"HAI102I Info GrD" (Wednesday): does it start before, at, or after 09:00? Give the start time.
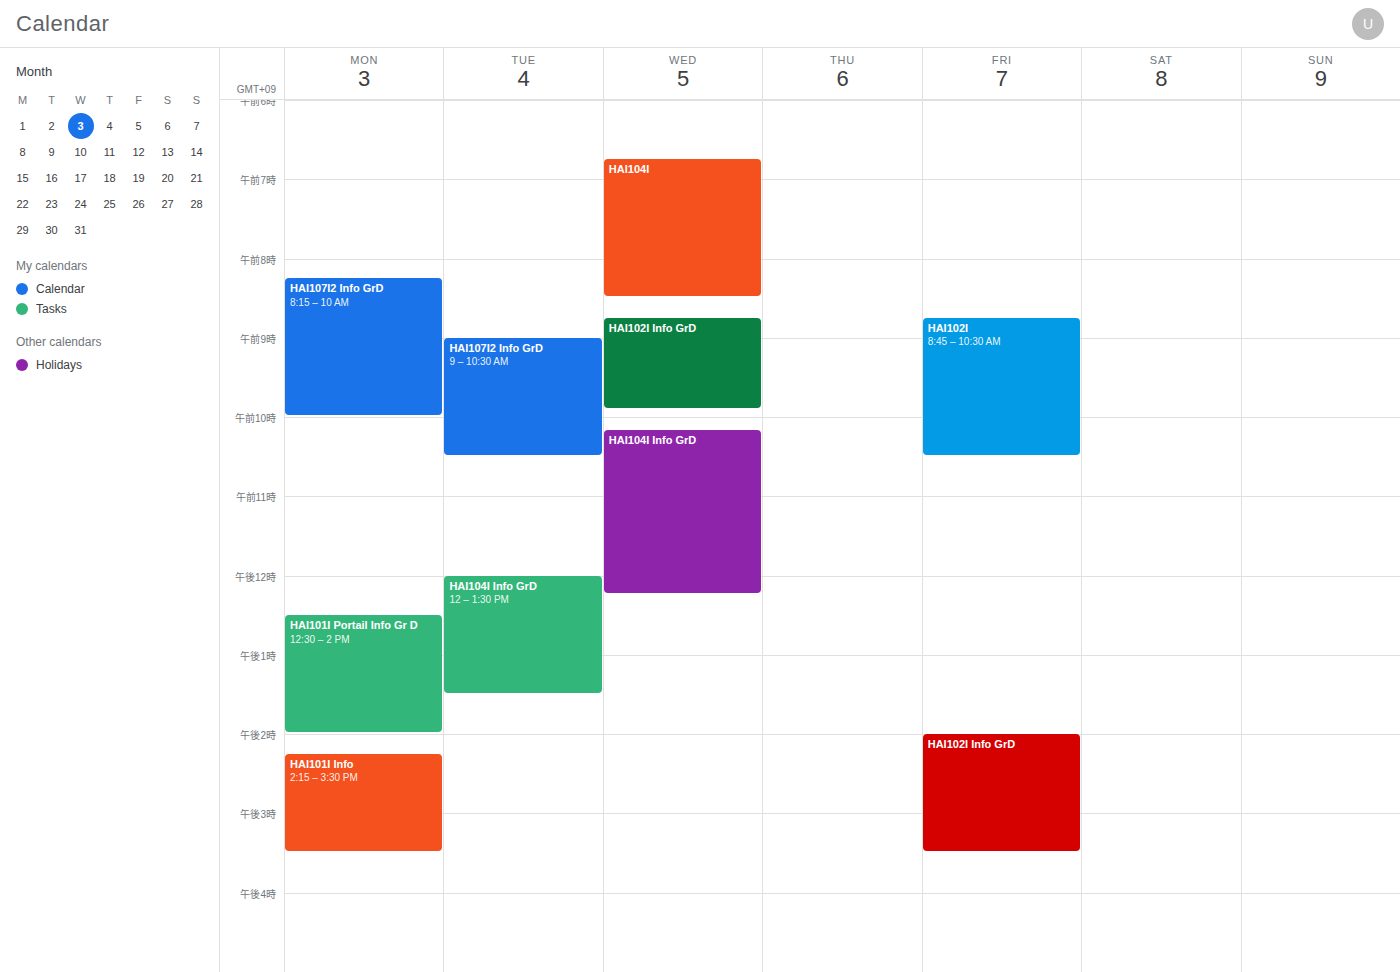
08:45 -- before 09:00, 15 minutes above the 09:00 line.